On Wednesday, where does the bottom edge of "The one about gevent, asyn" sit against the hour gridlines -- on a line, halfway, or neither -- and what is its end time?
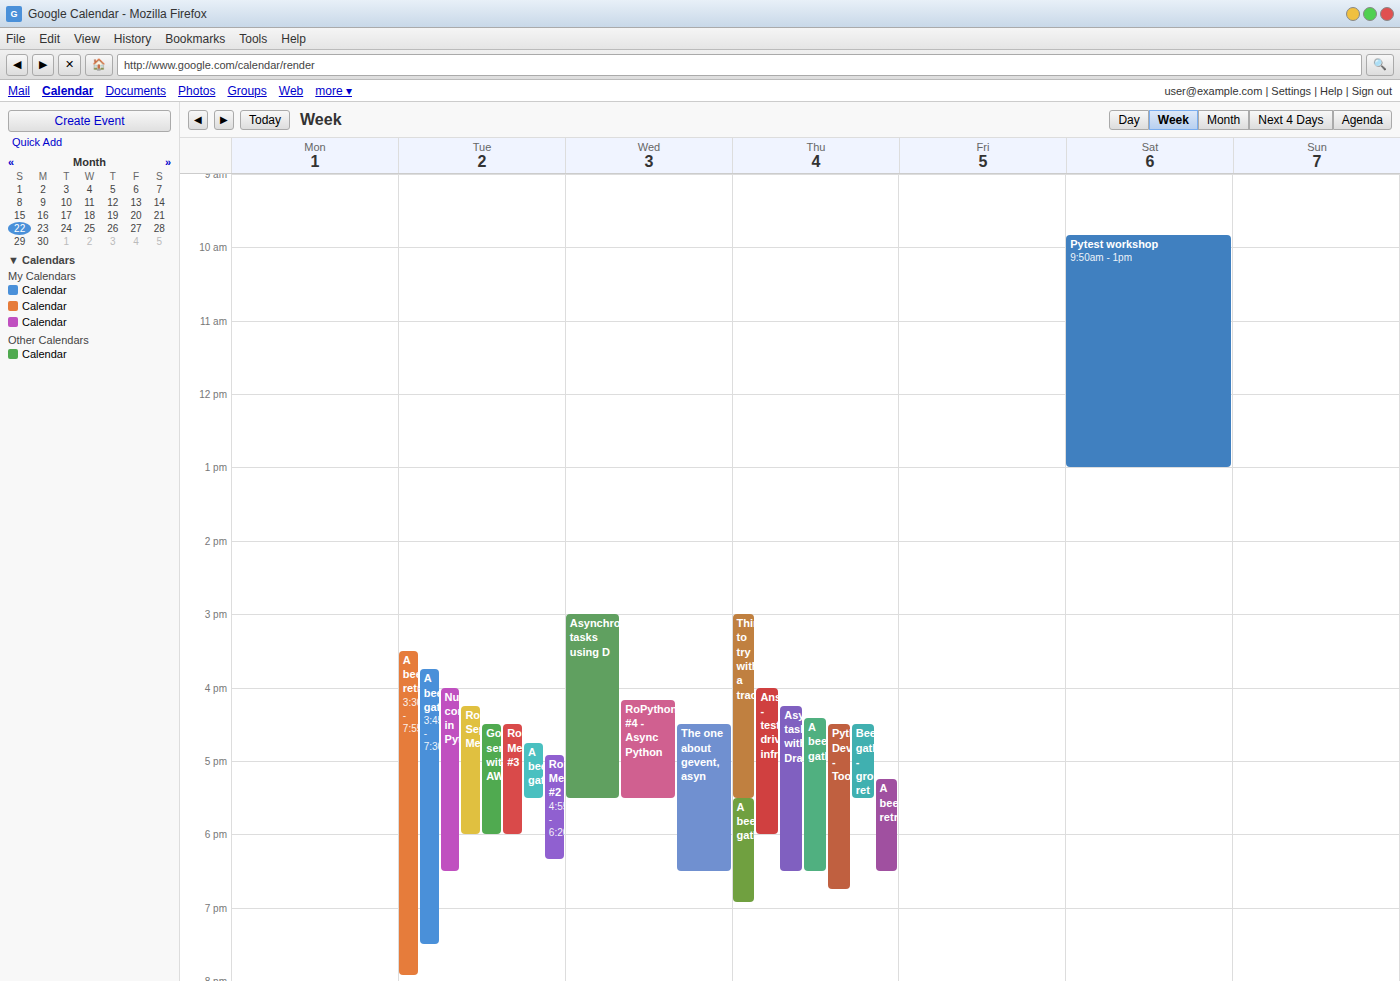
6:30 PM -- halfway between the 6 PM and 7 PM lines.